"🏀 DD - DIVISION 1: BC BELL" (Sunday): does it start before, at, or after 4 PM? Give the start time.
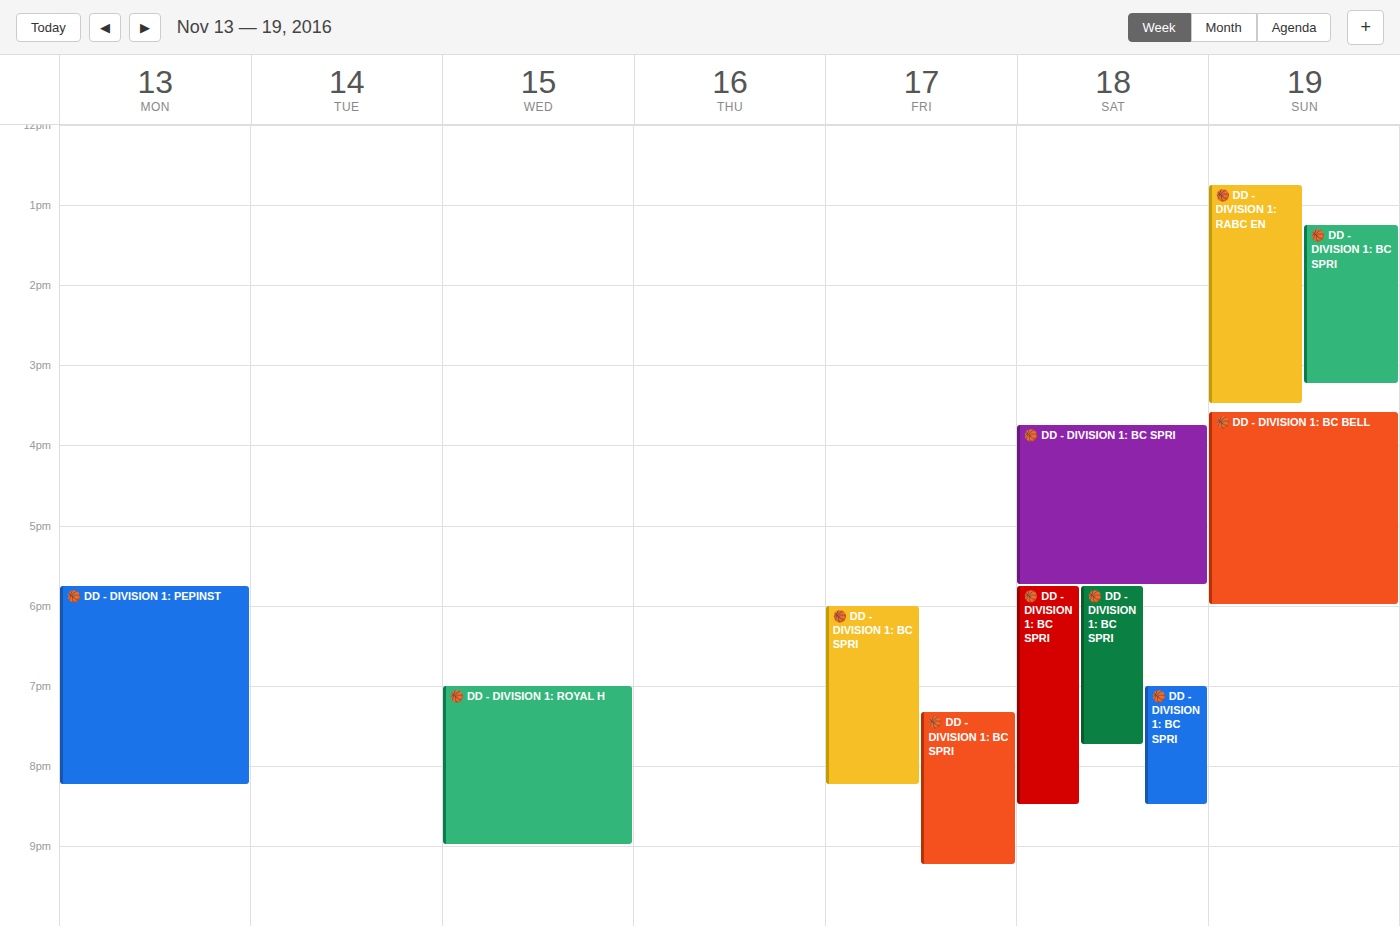
3:35 PM -- before 4 PM, 25 minutes above the 4 PM line.